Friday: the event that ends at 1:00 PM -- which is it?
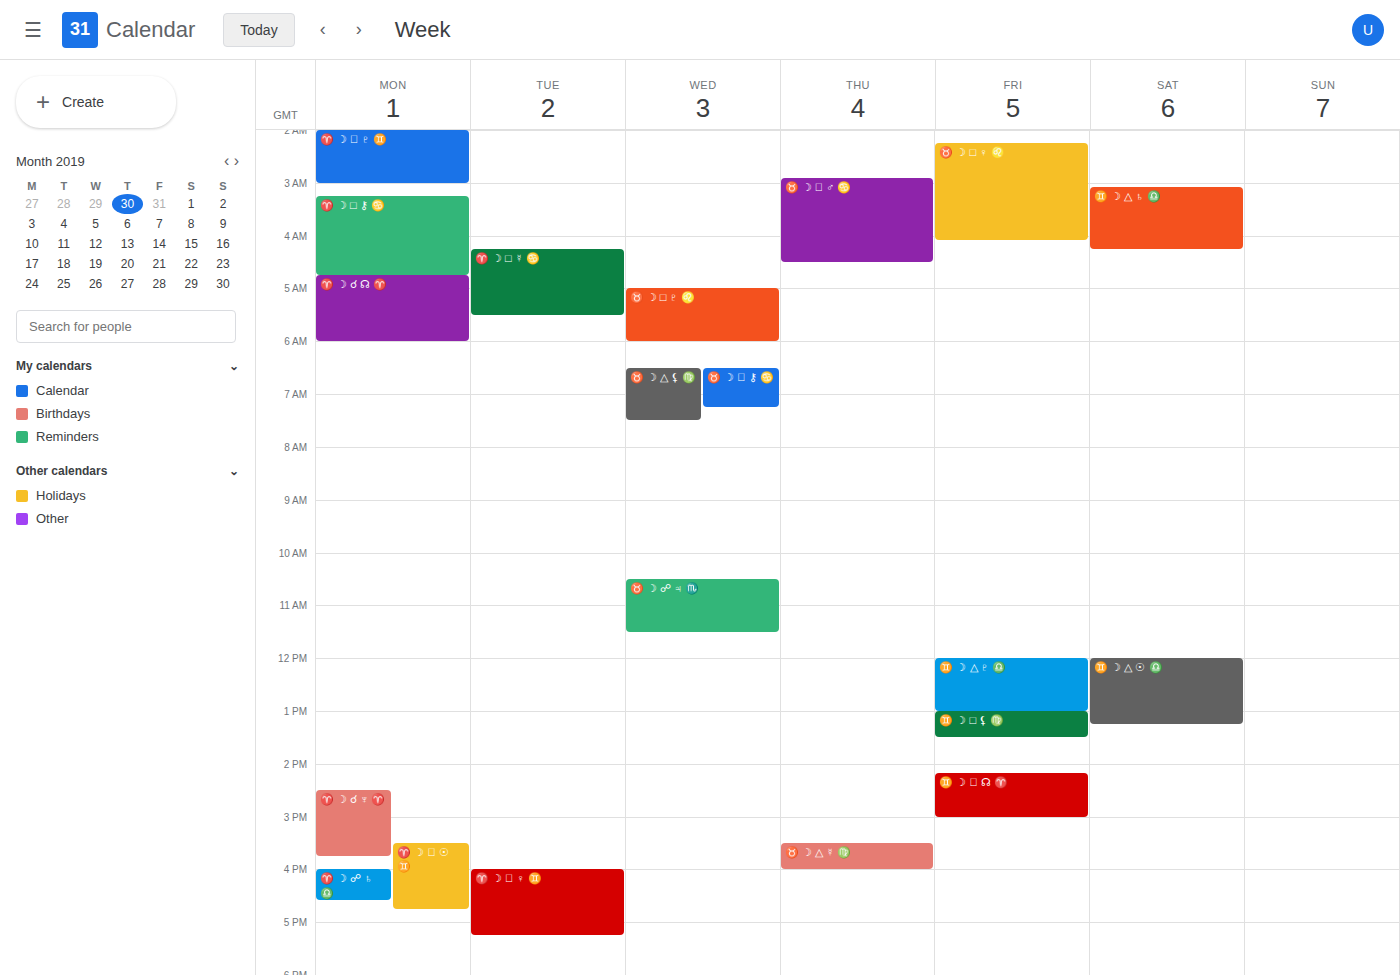
"♊️ ☽ △ ♇ ♎️"